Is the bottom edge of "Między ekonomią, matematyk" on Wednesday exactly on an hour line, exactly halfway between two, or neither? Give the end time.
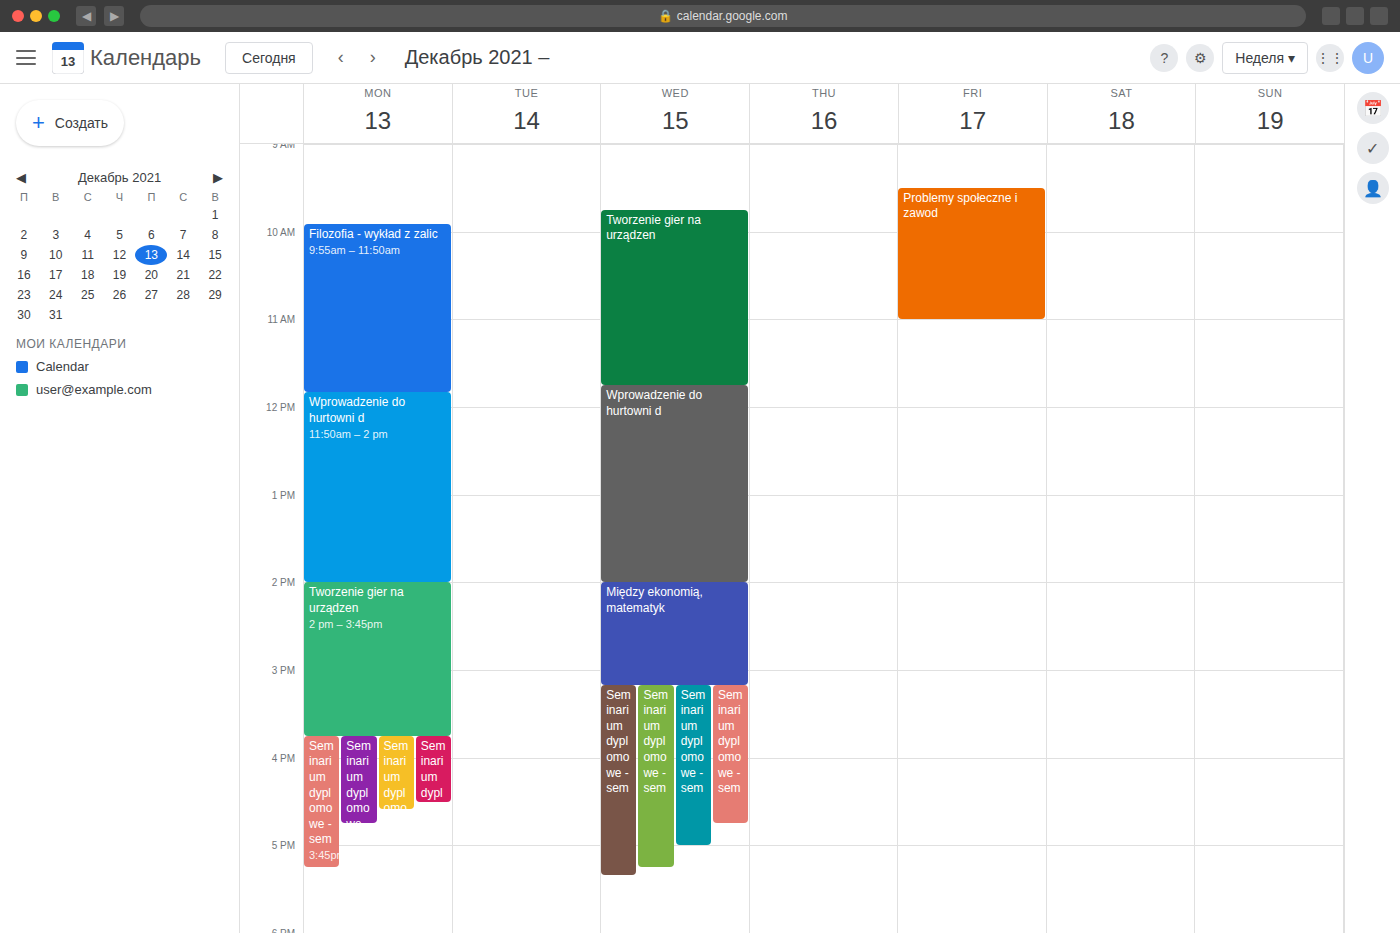
3:10 PM -- neither: 10 minutes below the 3 PM line and 50 minutes above the 4 PM line.